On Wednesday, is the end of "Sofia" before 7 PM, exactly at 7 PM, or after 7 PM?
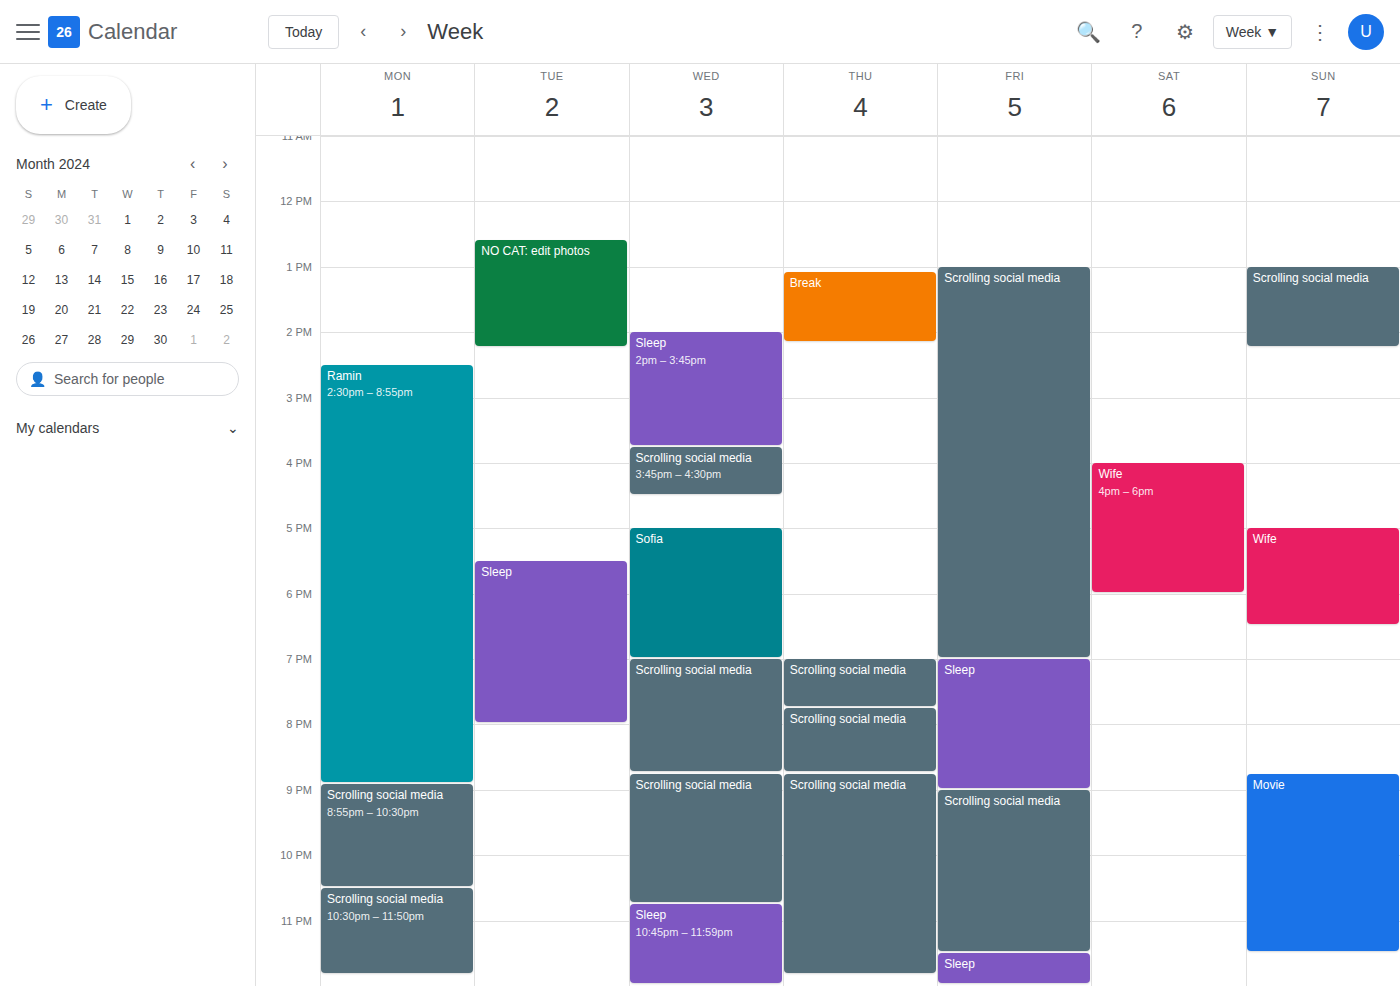
7:00 PM -- exactly at 7 PM, on the 7 PM line.